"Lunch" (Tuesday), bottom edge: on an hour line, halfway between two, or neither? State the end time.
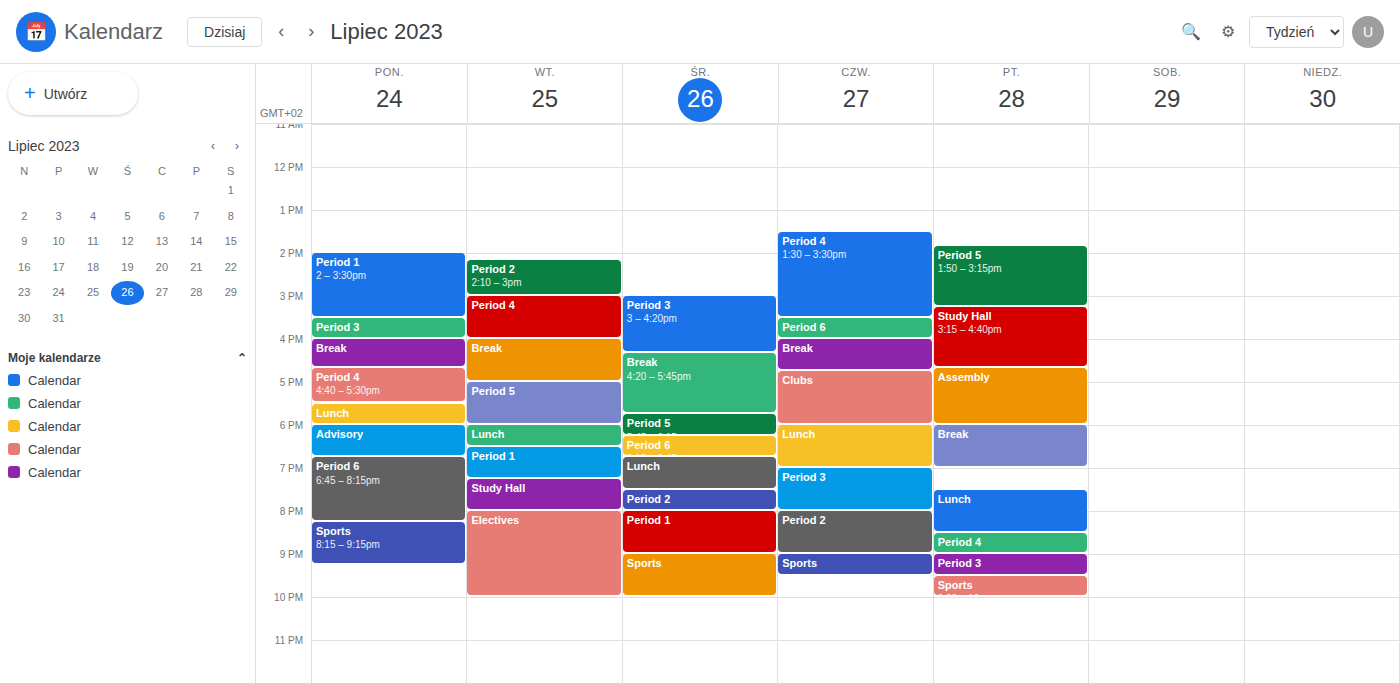
6:30 PM -- halfway between the 6 PM and 7 PM lines.